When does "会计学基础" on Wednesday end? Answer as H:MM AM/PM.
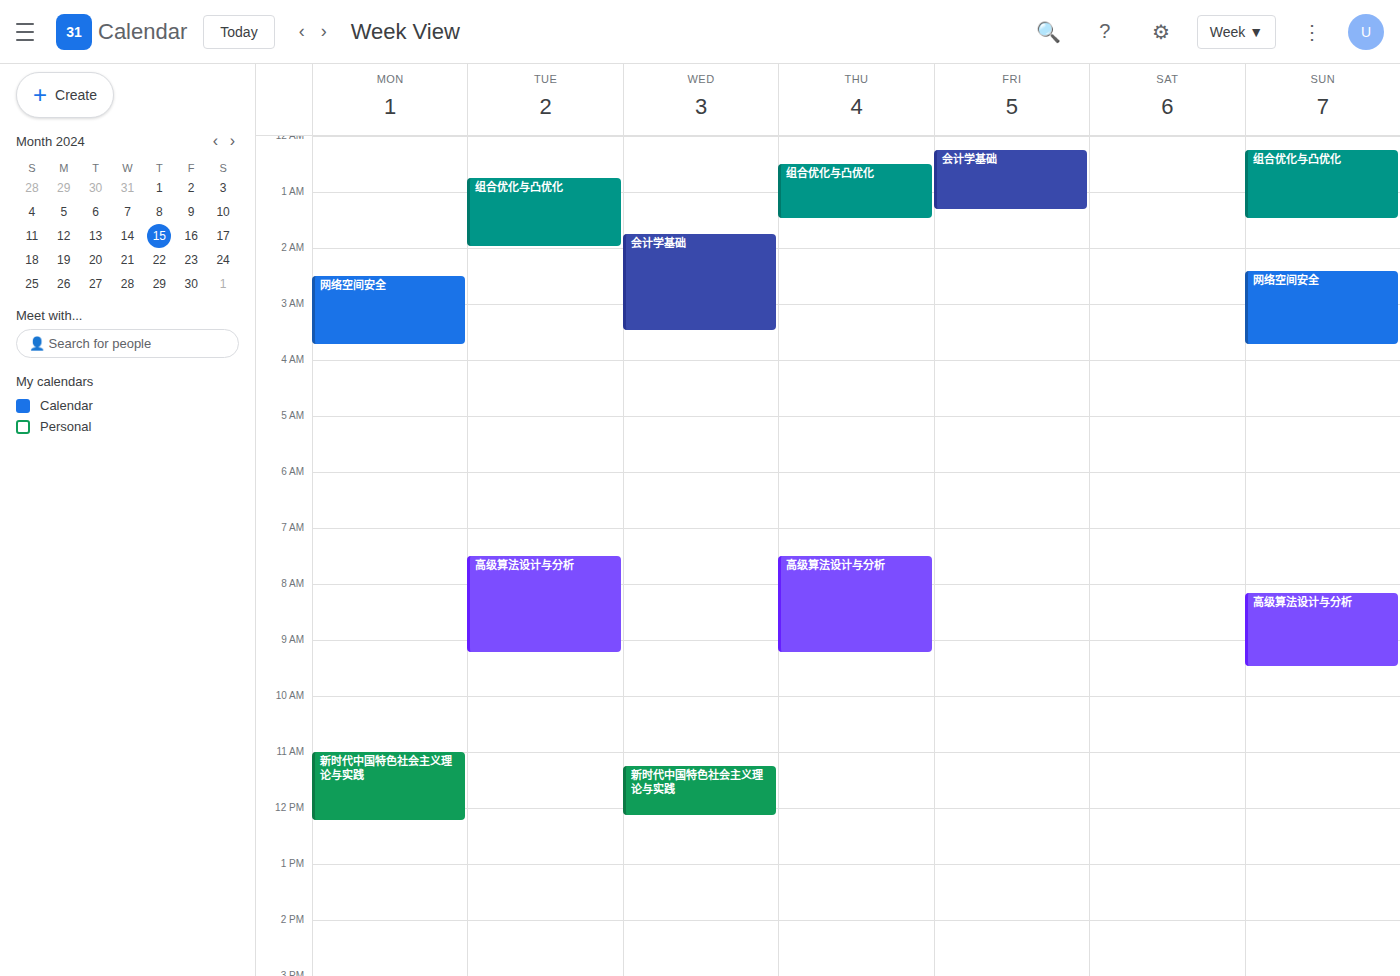
3:30 AM